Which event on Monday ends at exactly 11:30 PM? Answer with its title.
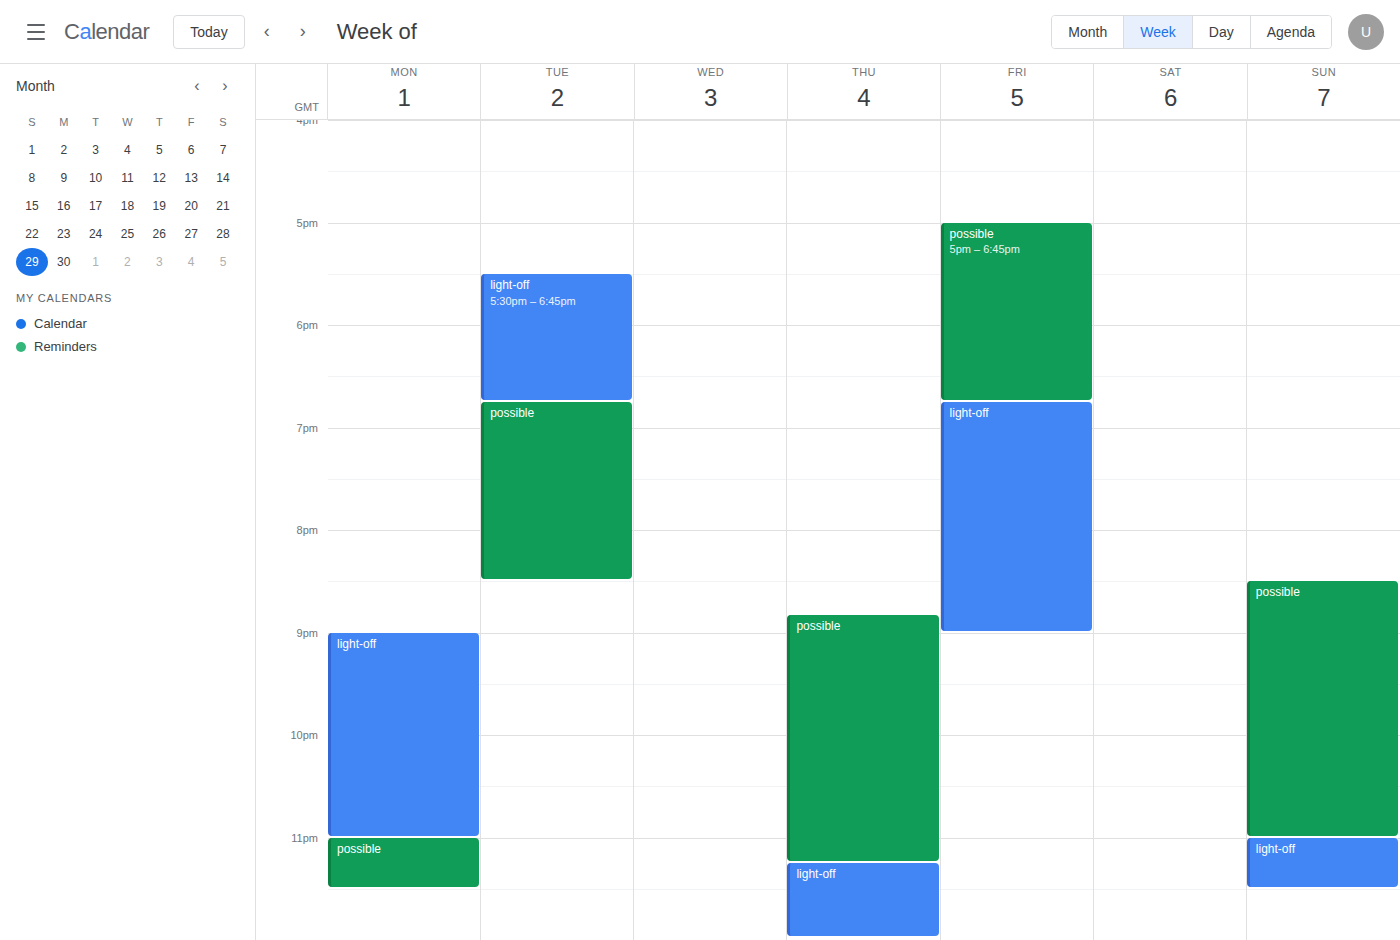
"possible"